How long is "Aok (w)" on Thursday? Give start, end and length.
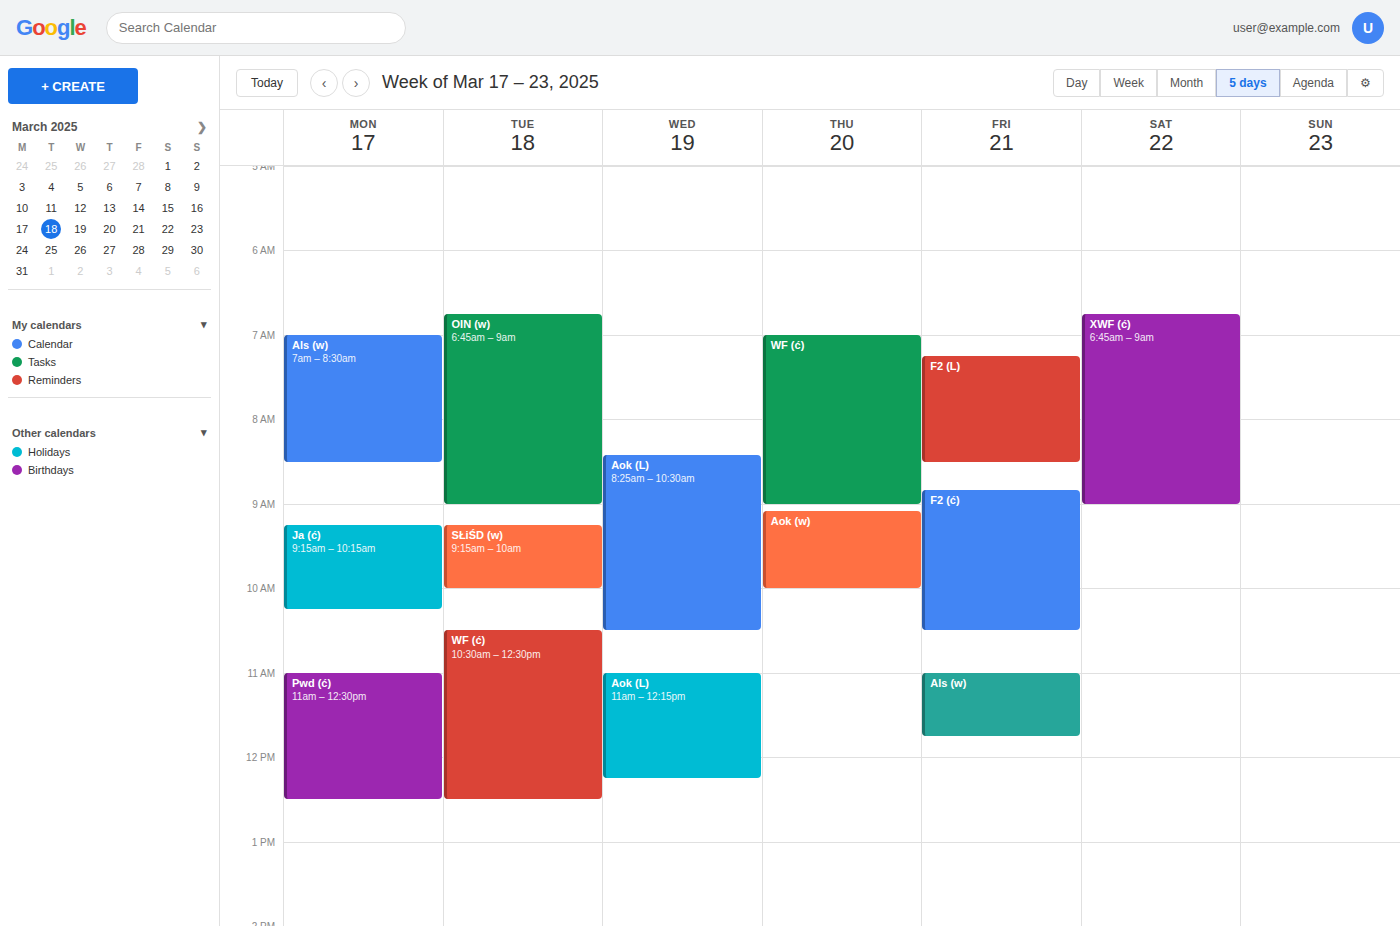
9:05 AM to 10:00 AM, 55 minutes